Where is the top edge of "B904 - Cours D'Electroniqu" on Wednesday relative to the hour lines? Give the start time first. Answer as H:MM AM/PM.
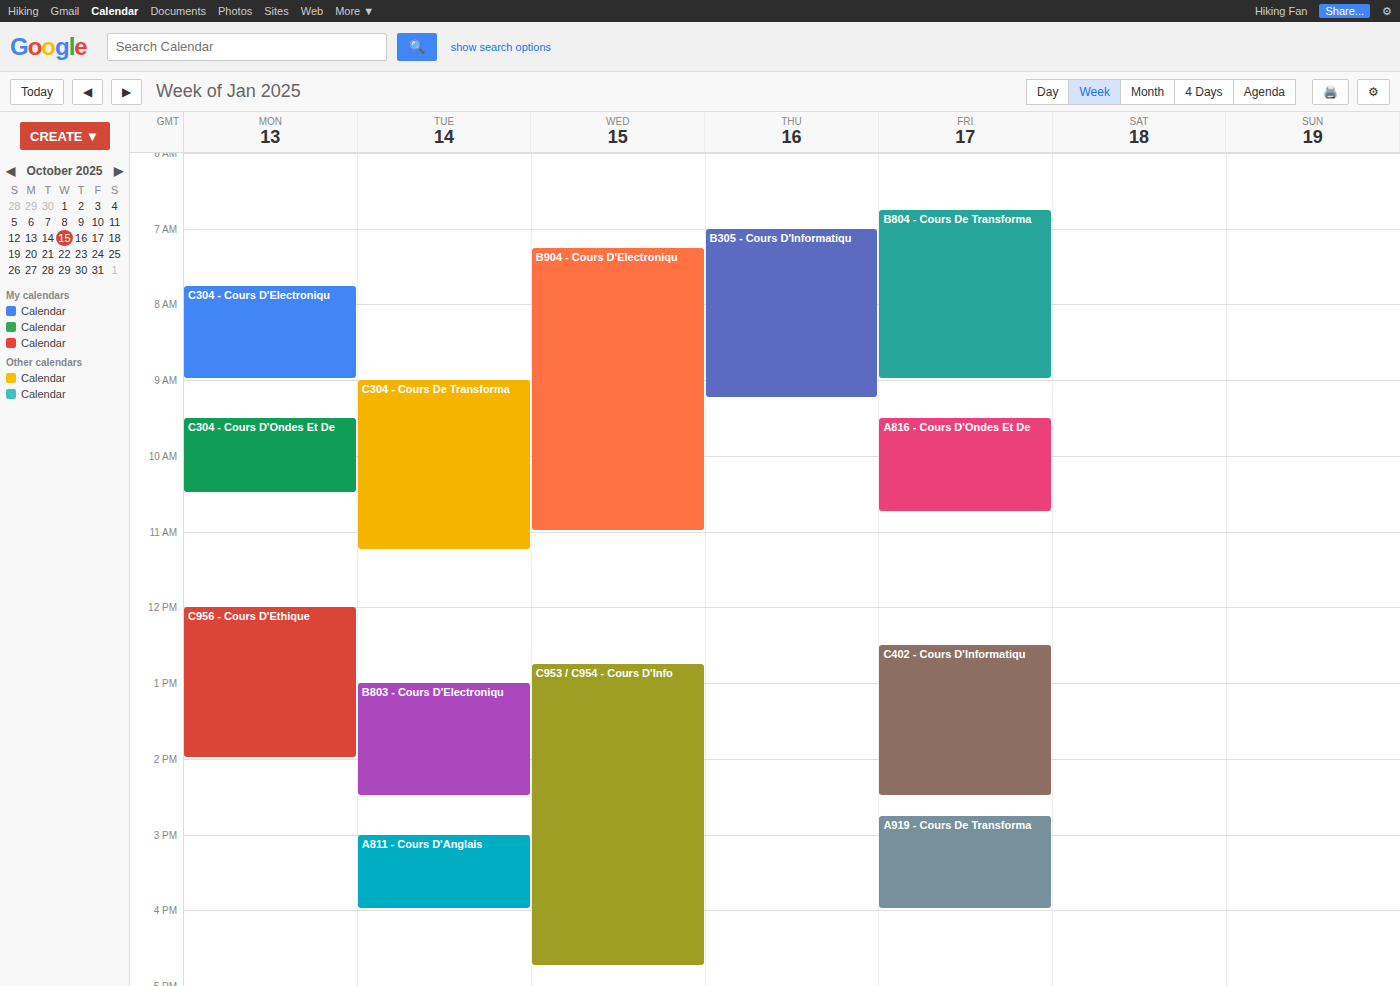
7:15 AM -- neither: a quarter of the way from the 7 AM line to the 8 AM line.